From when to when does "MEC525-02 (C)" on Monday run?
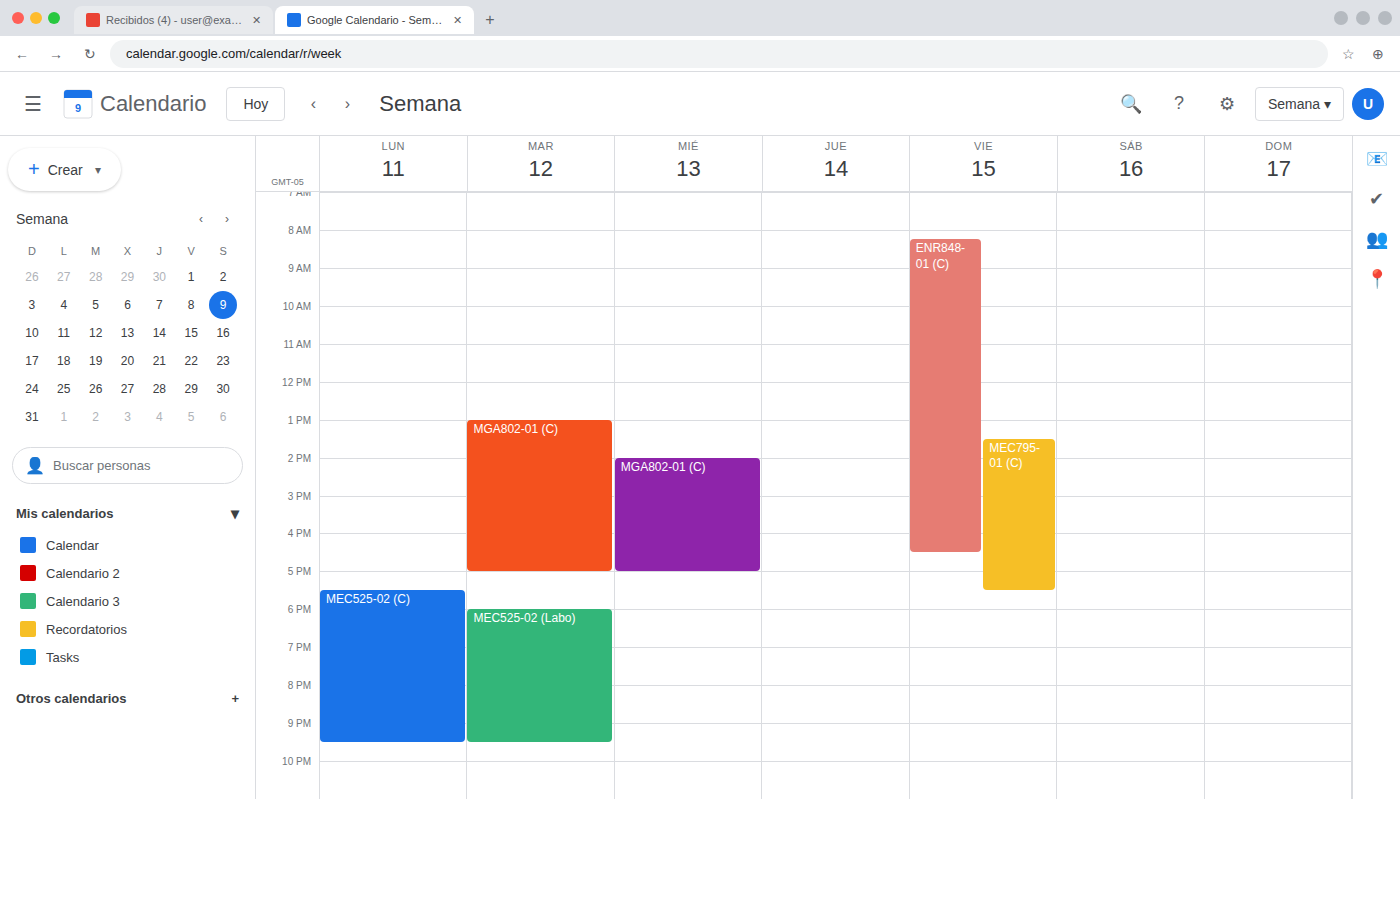
5:30 PM to 9:30 PM